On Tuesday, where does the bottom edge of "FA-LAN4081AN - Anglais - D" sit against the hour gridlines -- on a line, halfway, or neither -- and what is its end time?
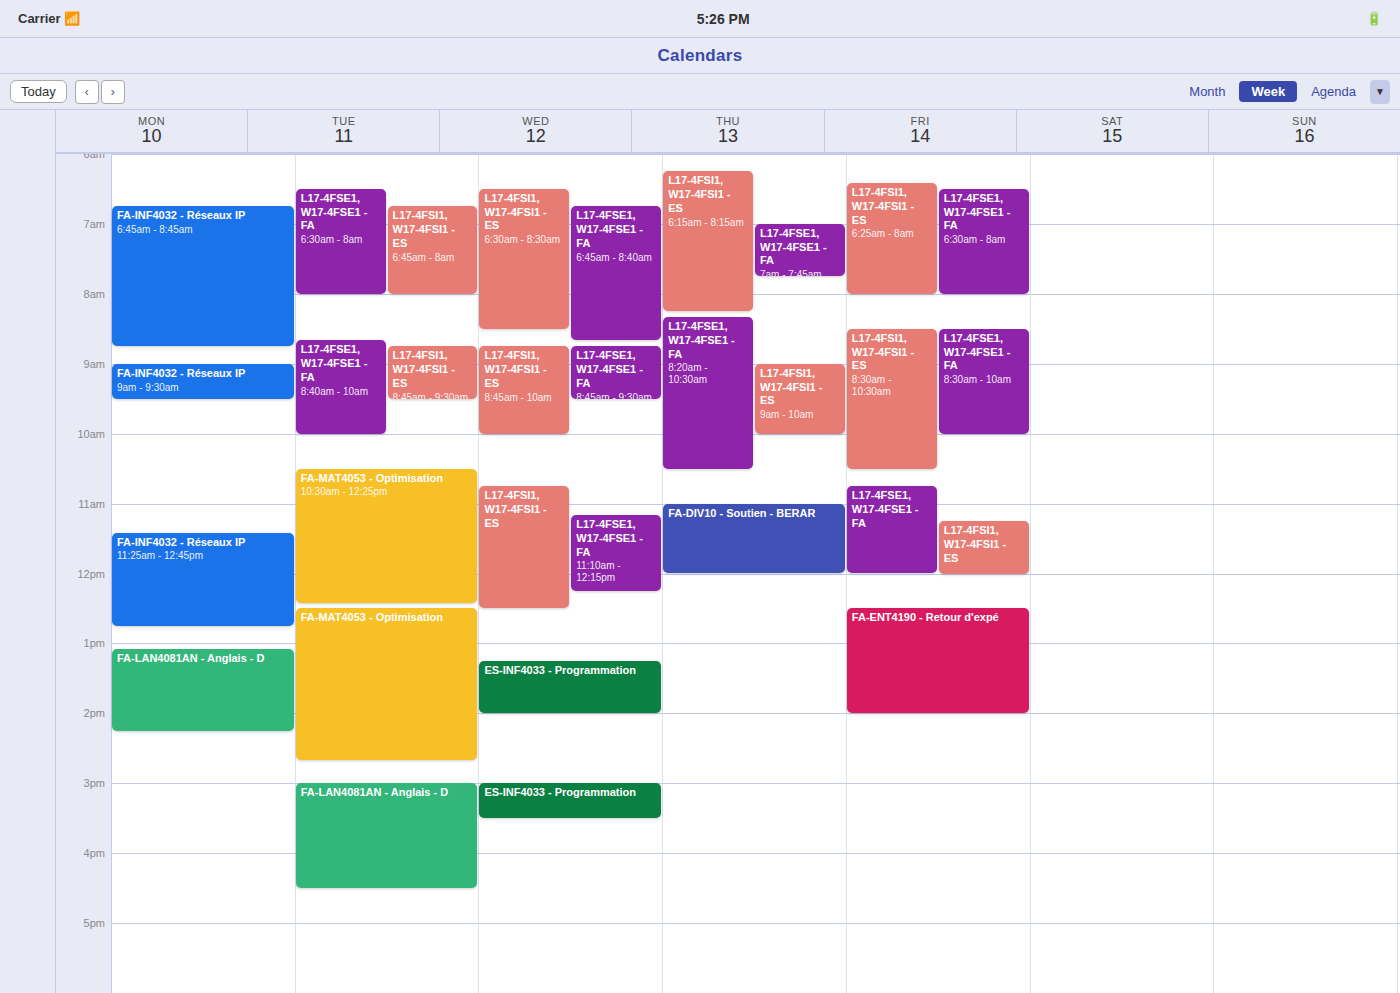
4:30 PM -- halfway between the 4 PM and 5 PM lines.